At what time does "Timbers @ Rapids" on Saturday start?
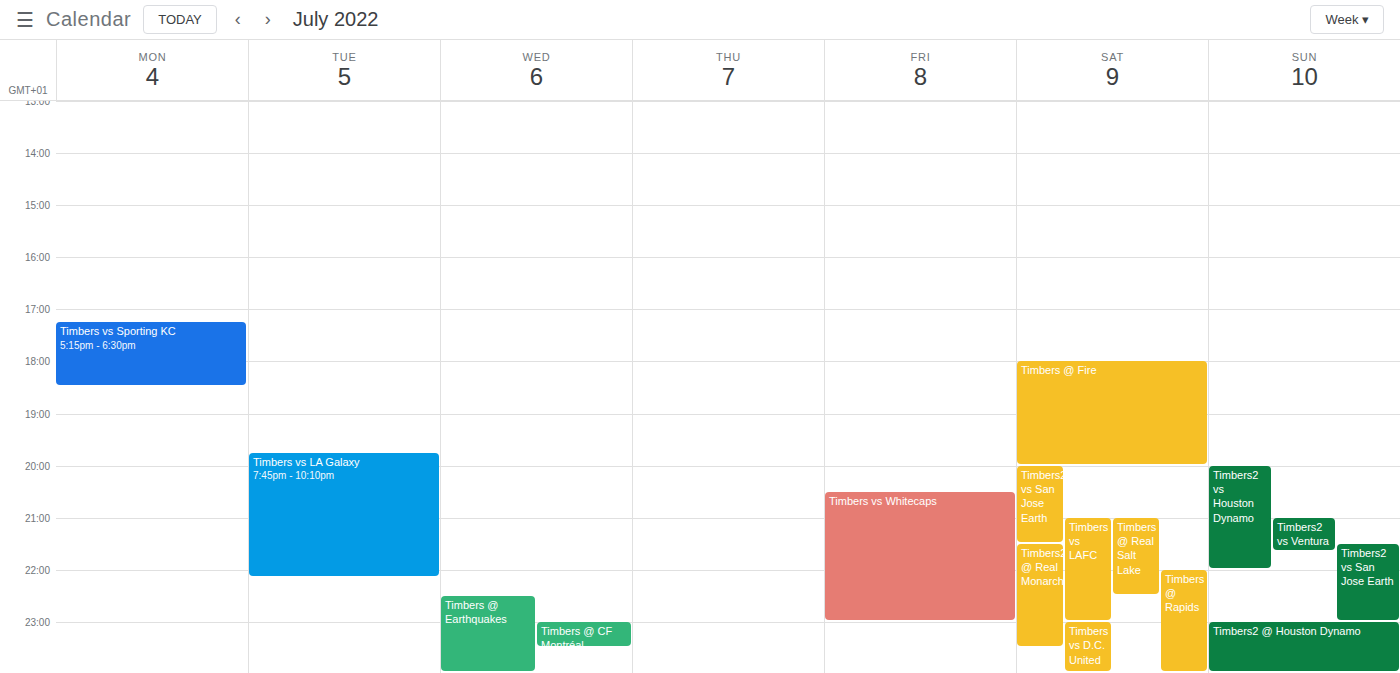
10:00 PM